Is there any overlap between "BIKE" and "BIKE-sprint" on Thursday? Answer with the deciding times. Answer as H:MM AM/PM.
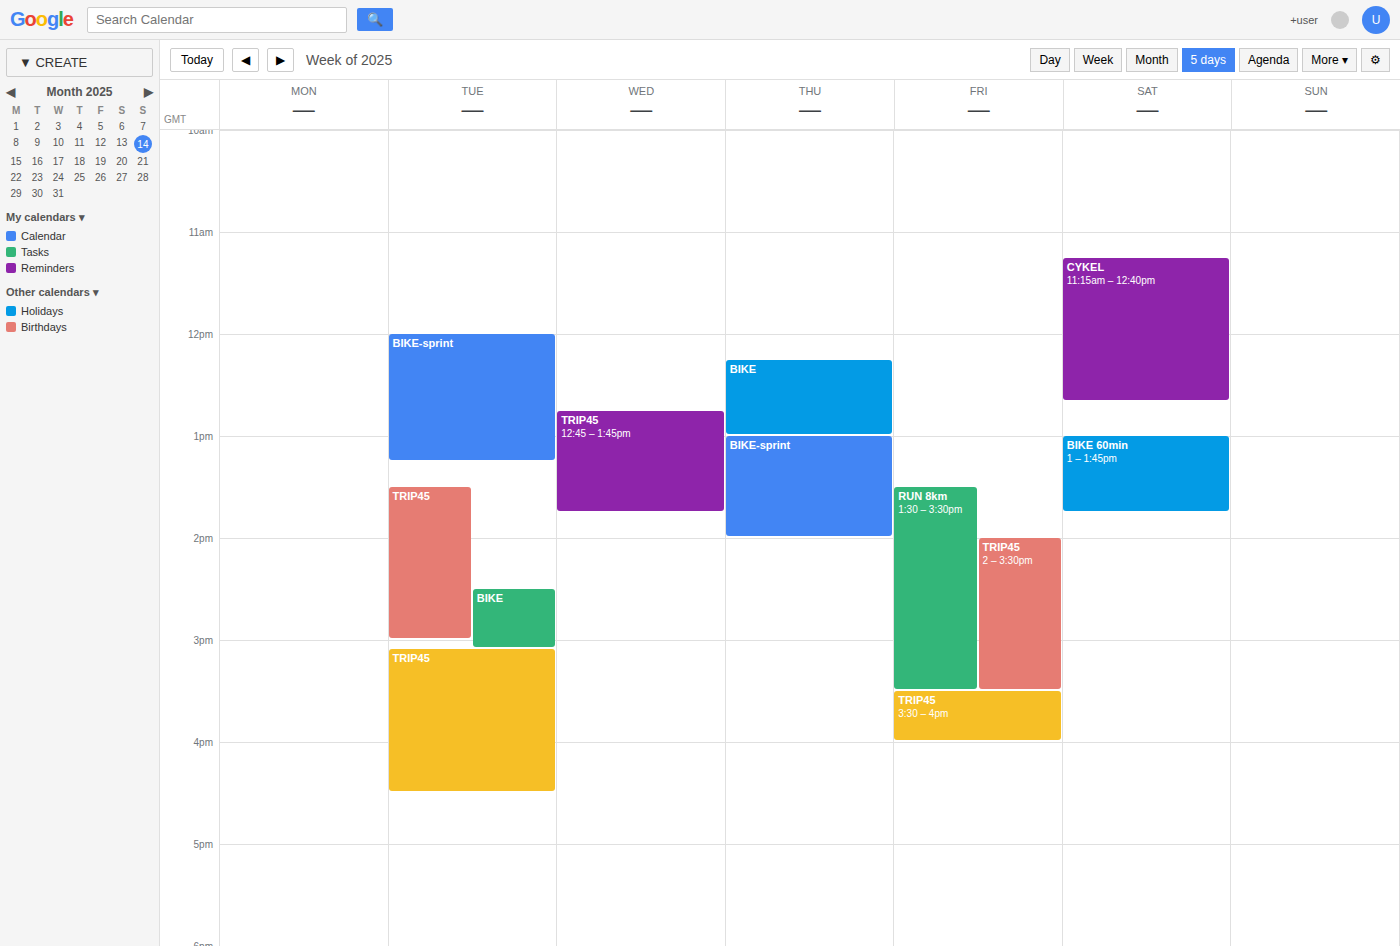
"BIKE" ends at 1:00 PM, exactly when "BIKE-sprint" starts -- they touch but do not overlap.